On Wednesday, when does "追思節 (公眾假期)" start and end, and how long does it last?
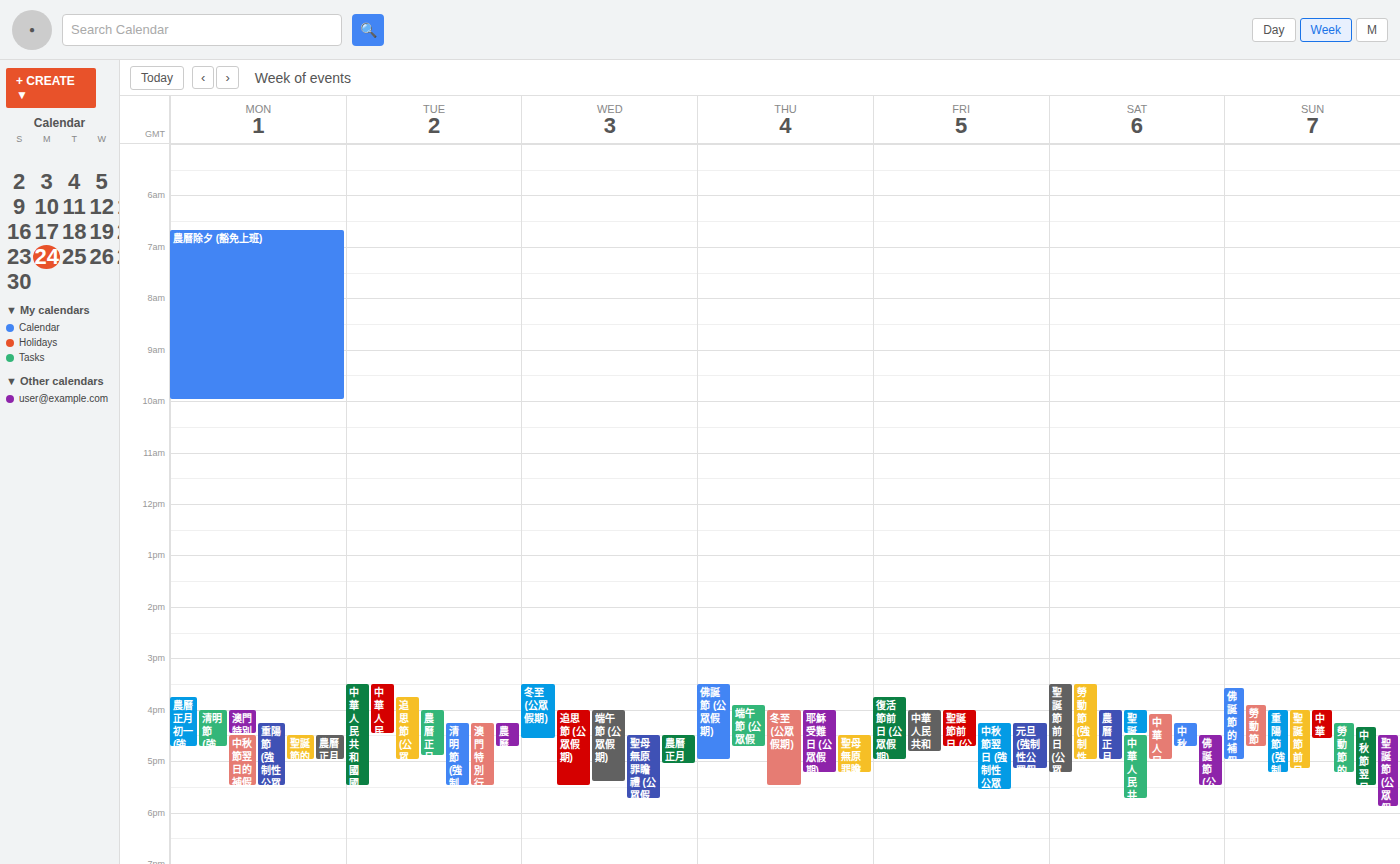
4:00 PM to 5:30 PM, 1 hour 30 minutes